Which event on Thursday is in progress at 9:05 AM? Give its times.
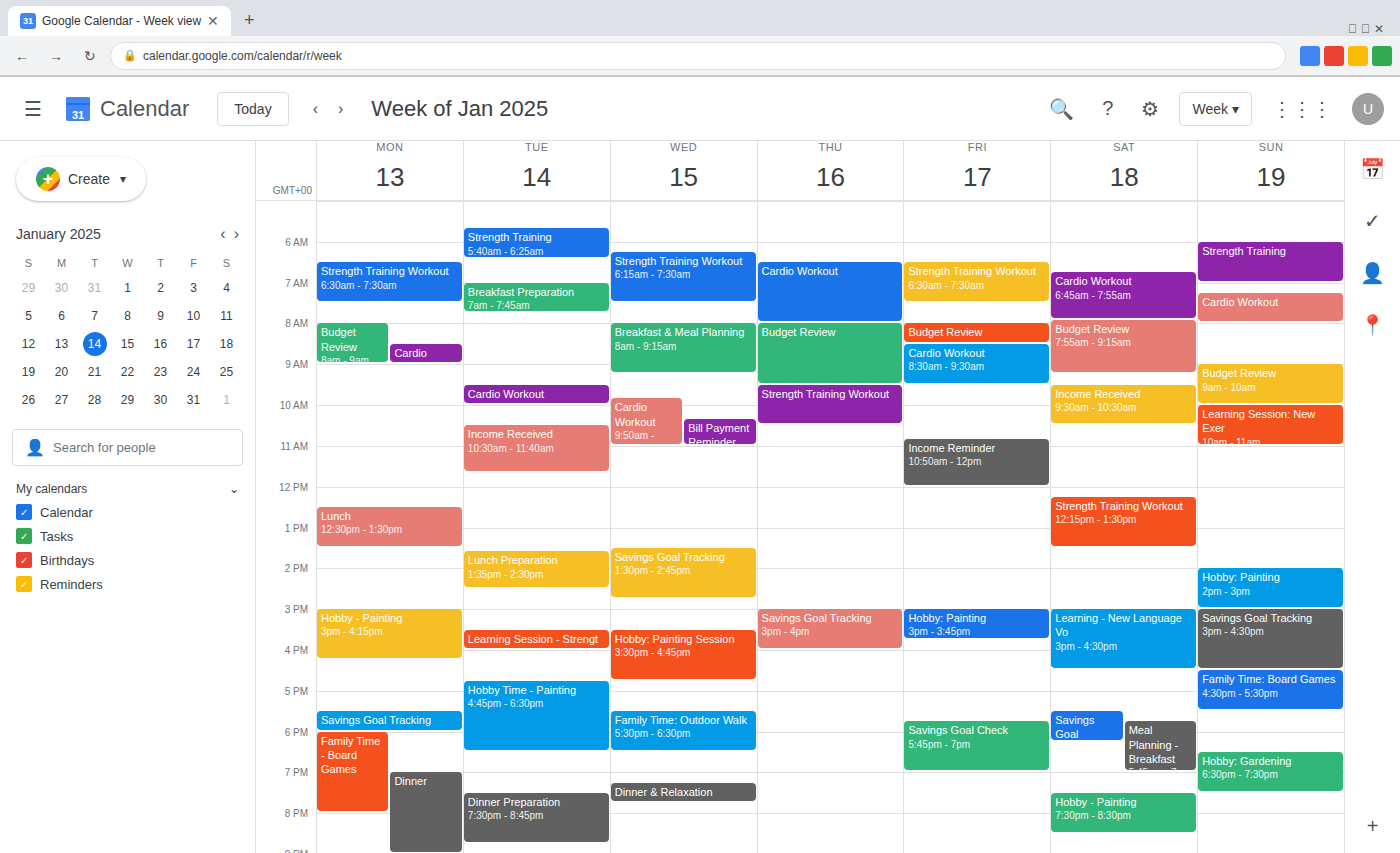
"Budget Review", 8:00 AM to 9:30 AM